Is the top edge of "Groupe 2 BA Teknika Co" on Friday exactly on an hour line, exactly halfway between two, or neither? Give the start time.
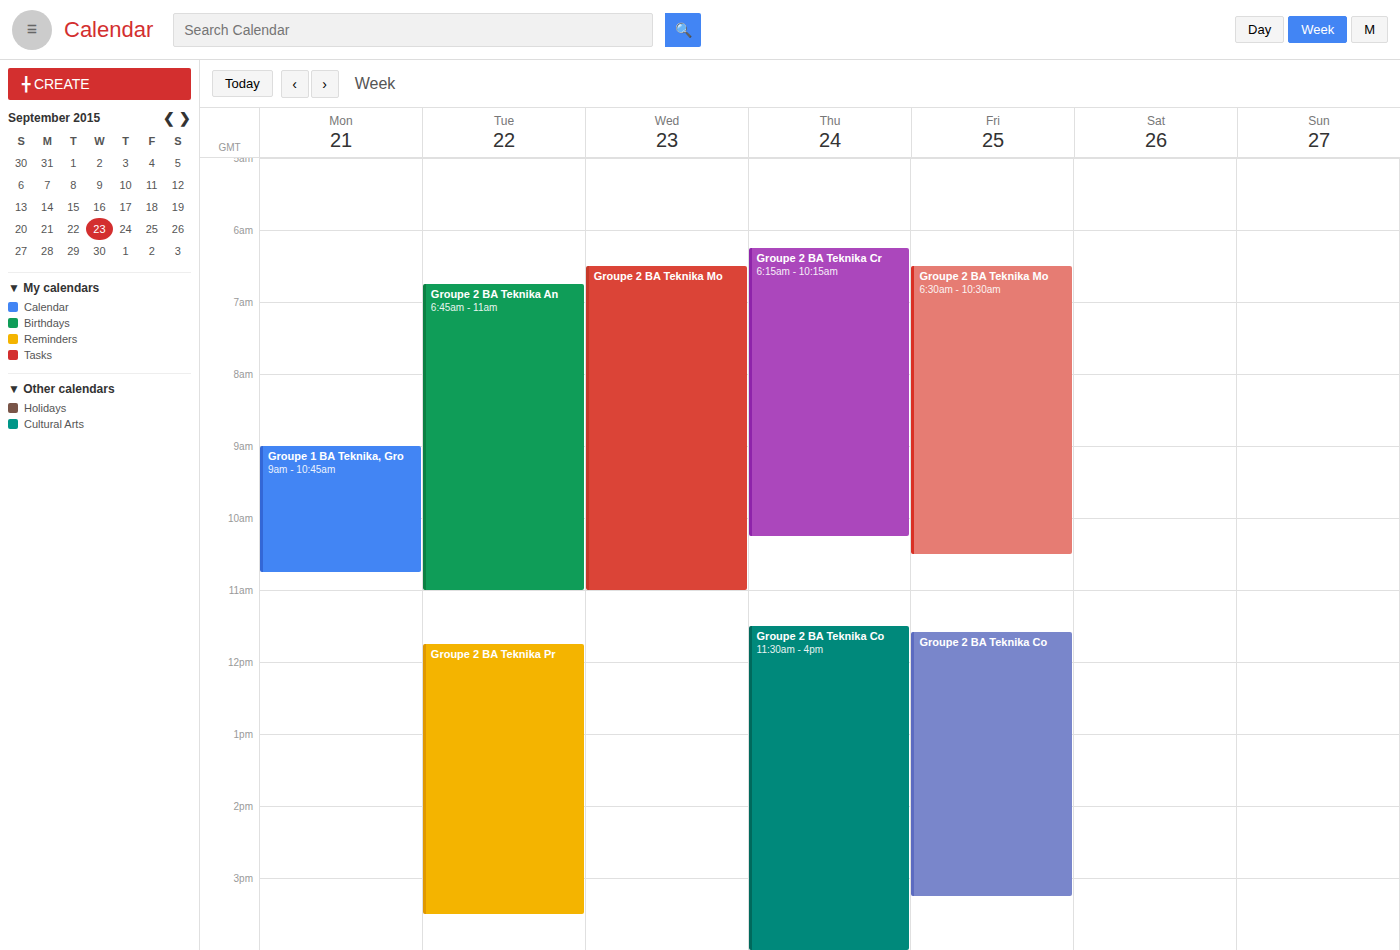
11:35 AM -- neither: 35 minutes below the 11 AM line and 25 minutes above the 12 PM line.